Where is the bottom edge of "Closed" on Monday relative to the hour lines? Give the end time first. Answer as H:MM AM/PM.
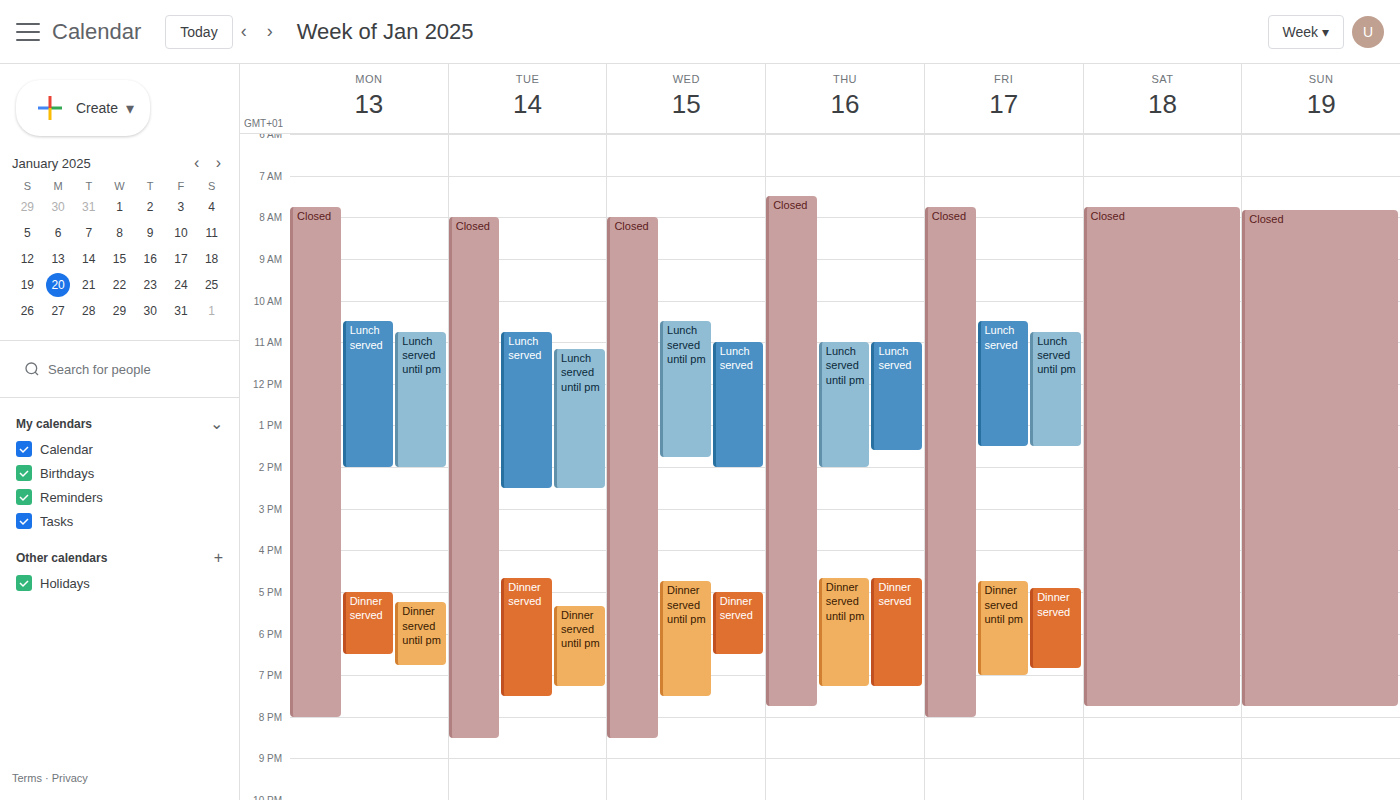
8:00 PM -- exactly on the 8 PM line.